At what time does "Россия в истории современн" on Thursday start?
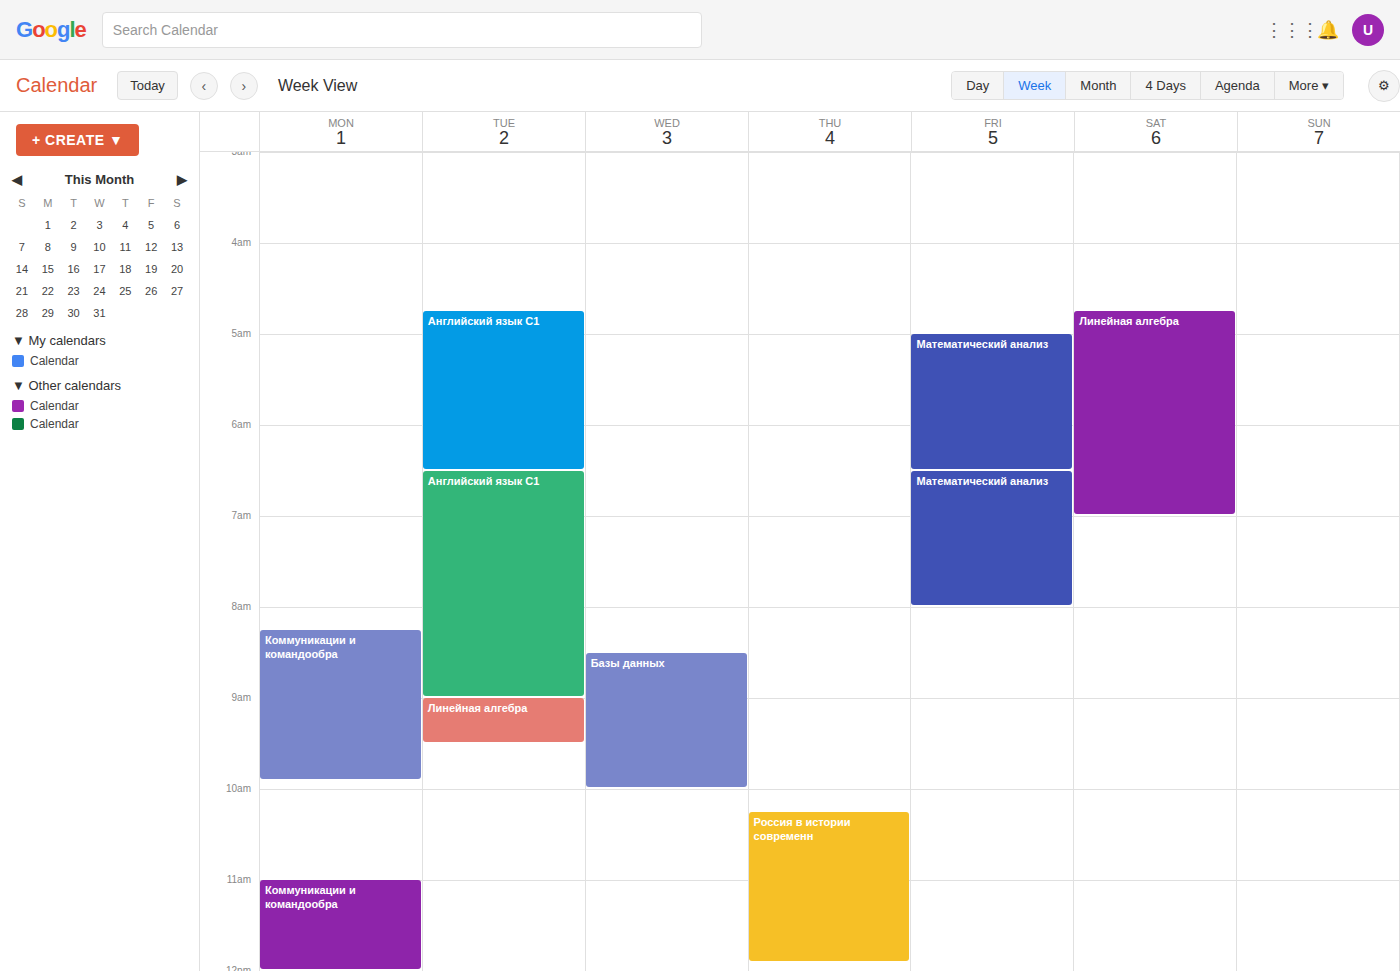
10:15 AM